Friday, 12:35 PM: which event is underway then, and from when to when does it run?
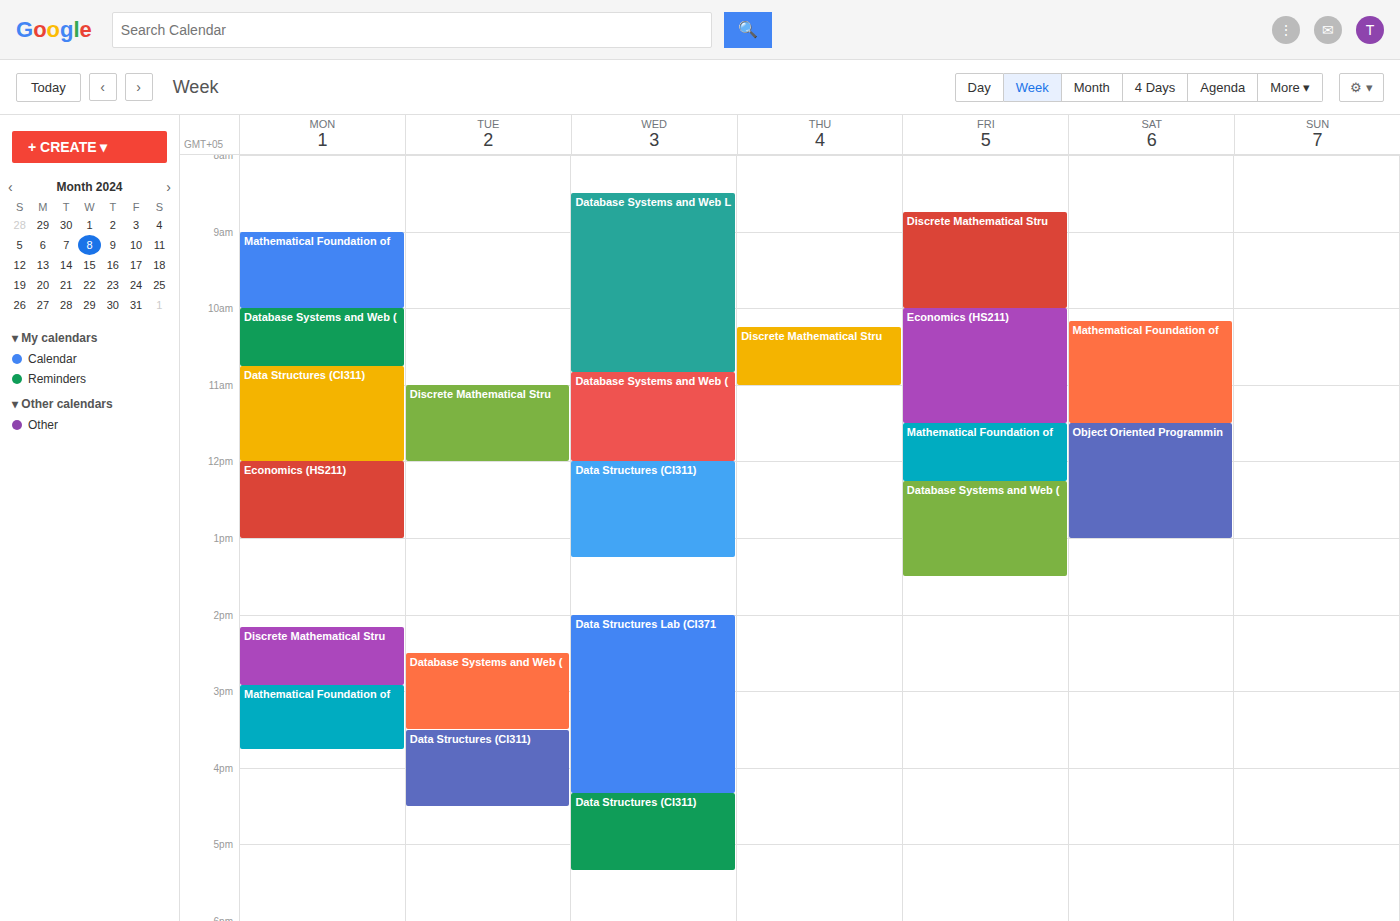
"Database Systems and Web (", 12:15 PM to 1:30 PM